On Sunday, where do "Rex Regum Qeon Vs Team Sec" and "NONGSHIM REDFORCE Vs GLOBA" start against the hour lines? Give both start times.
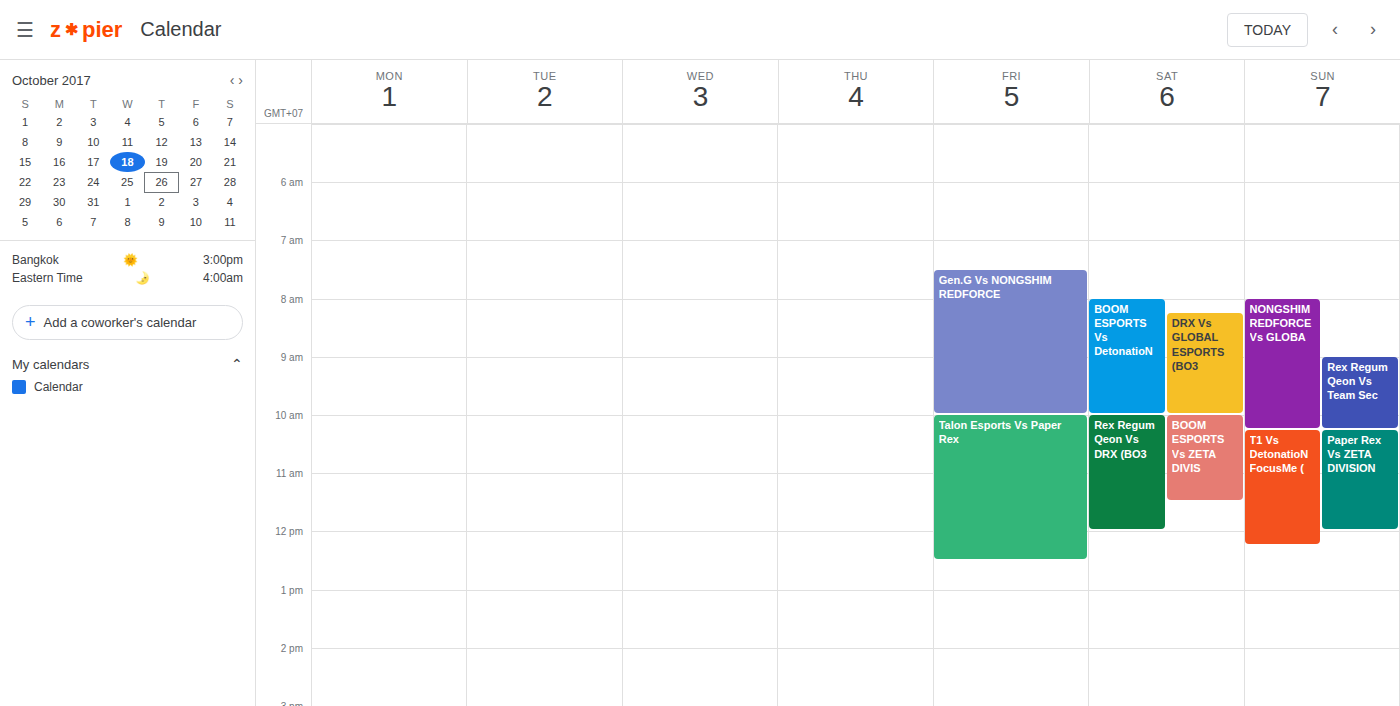
"Rex Regum Qeon Vs Team Sec": 09:00, exactly on the 09:00 line. "NONGSHIM REDFORCE Vs GLOBA": 08:00, exactly on the 08:00 line.